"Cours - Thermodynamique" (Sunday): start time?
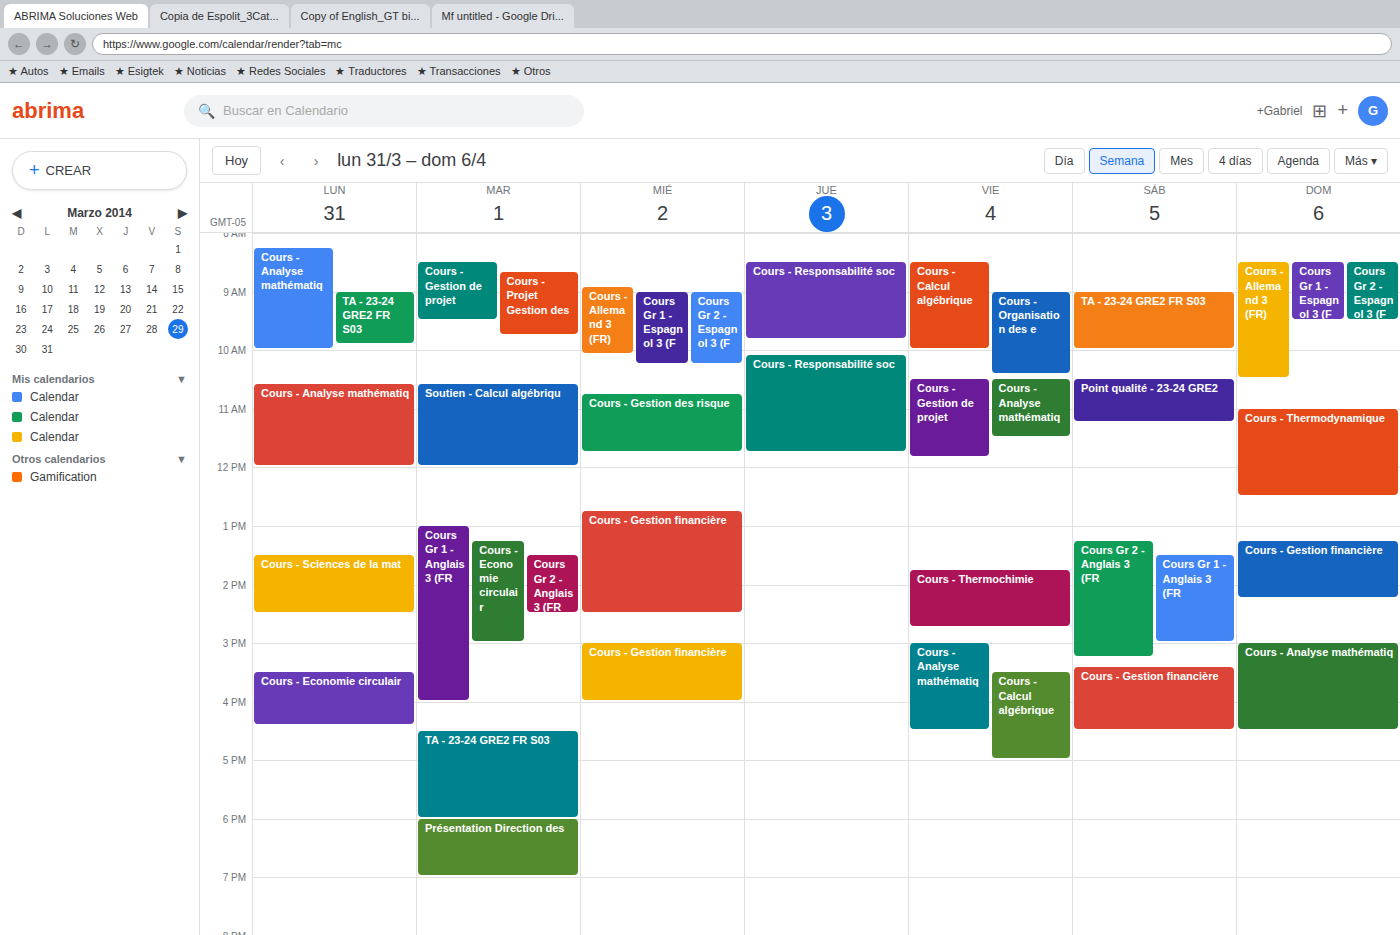
11:00 AM